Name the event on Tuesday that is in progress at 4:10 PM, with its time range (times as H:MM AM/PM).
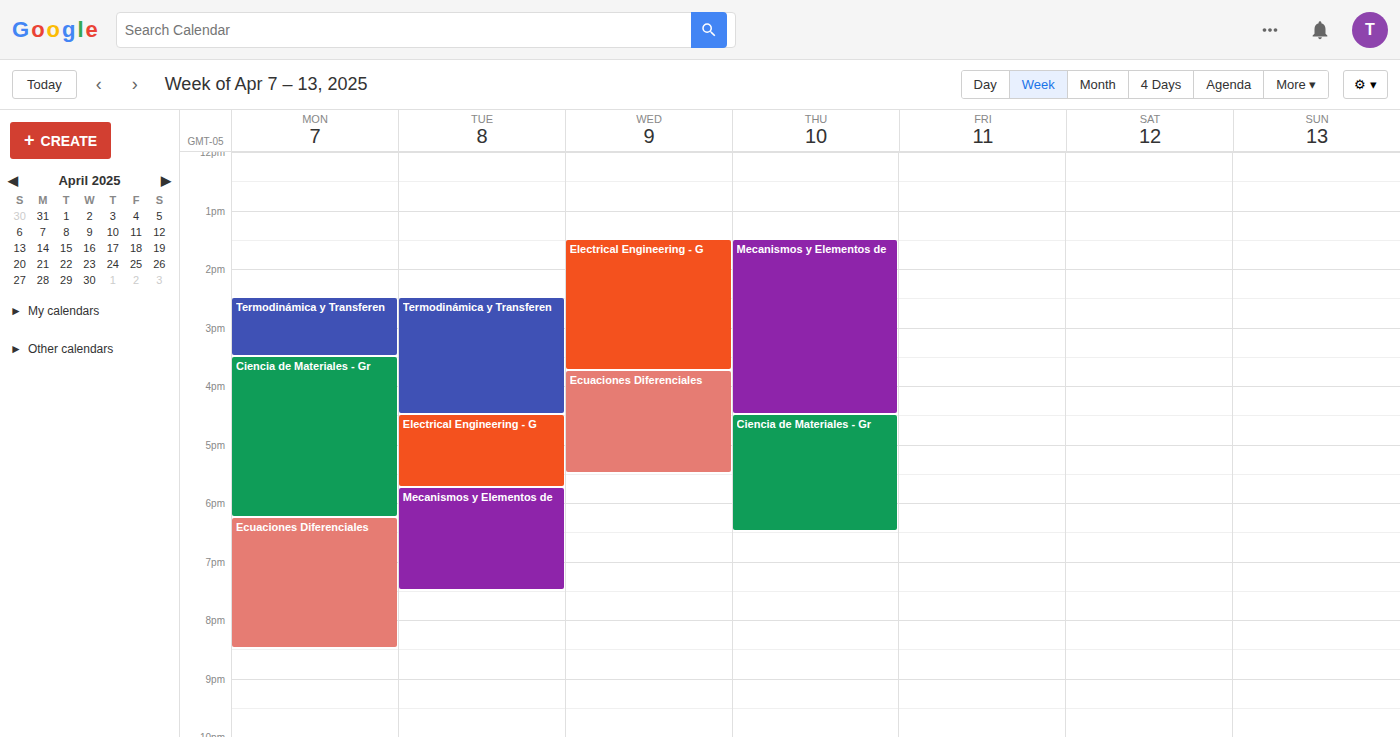
"Termodinámica y Transferen", 2:30 PM to 4:30 PM